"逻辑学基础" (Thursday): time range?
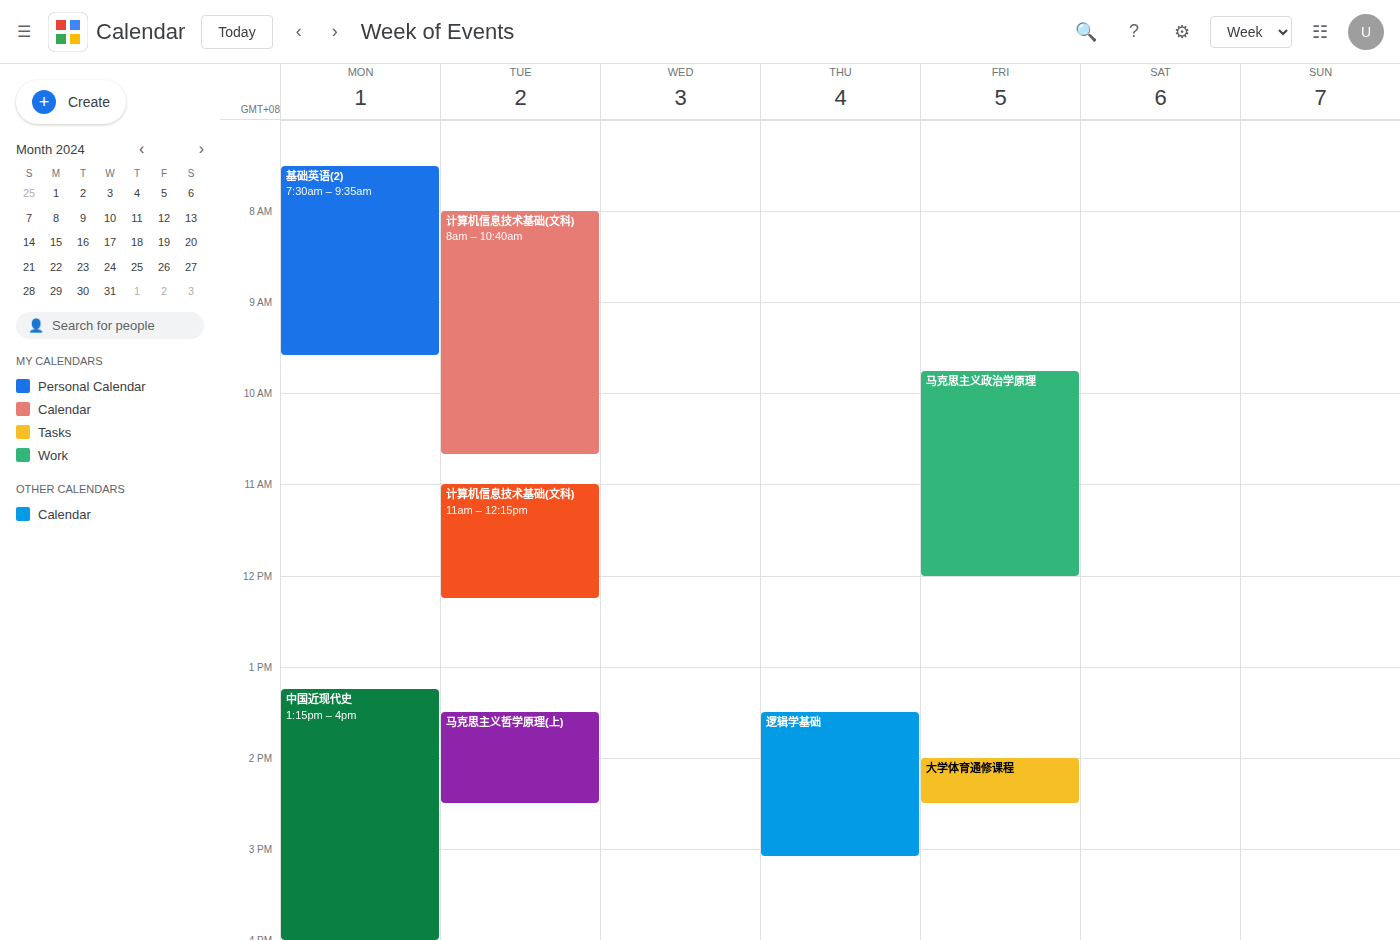
1:30 PM to 3:05 PM